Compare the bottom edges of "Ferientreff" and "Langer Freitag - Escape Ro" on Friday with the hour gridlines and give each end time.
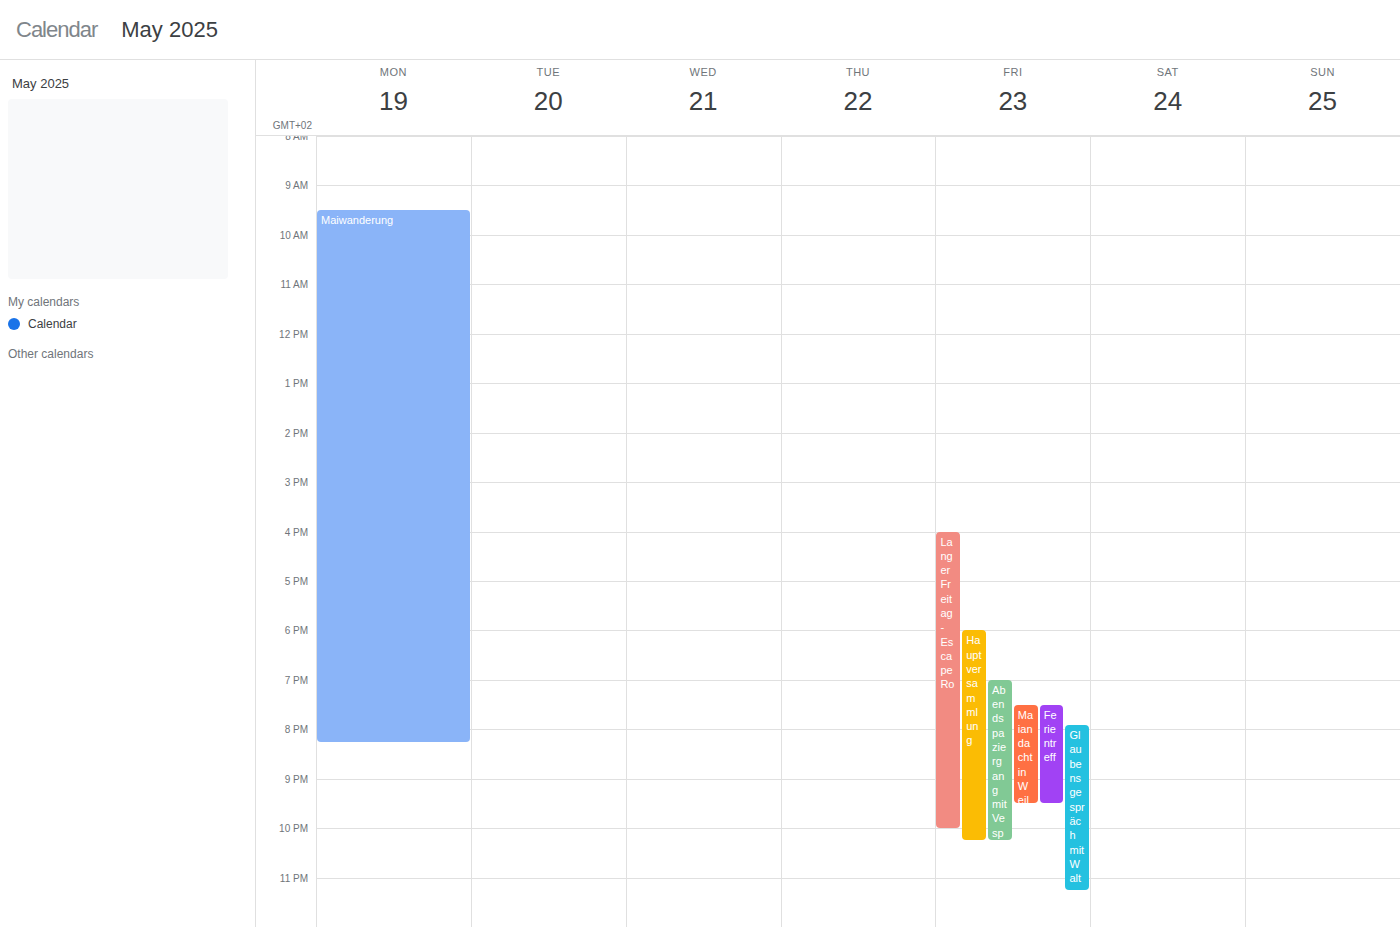
"Ferientreff": 9:30 PM, halfway between the 9 PM and 10 PM lines. "Langer Freitag - Escape Ro": 10:00 PM, exactly on the 10 PM line.